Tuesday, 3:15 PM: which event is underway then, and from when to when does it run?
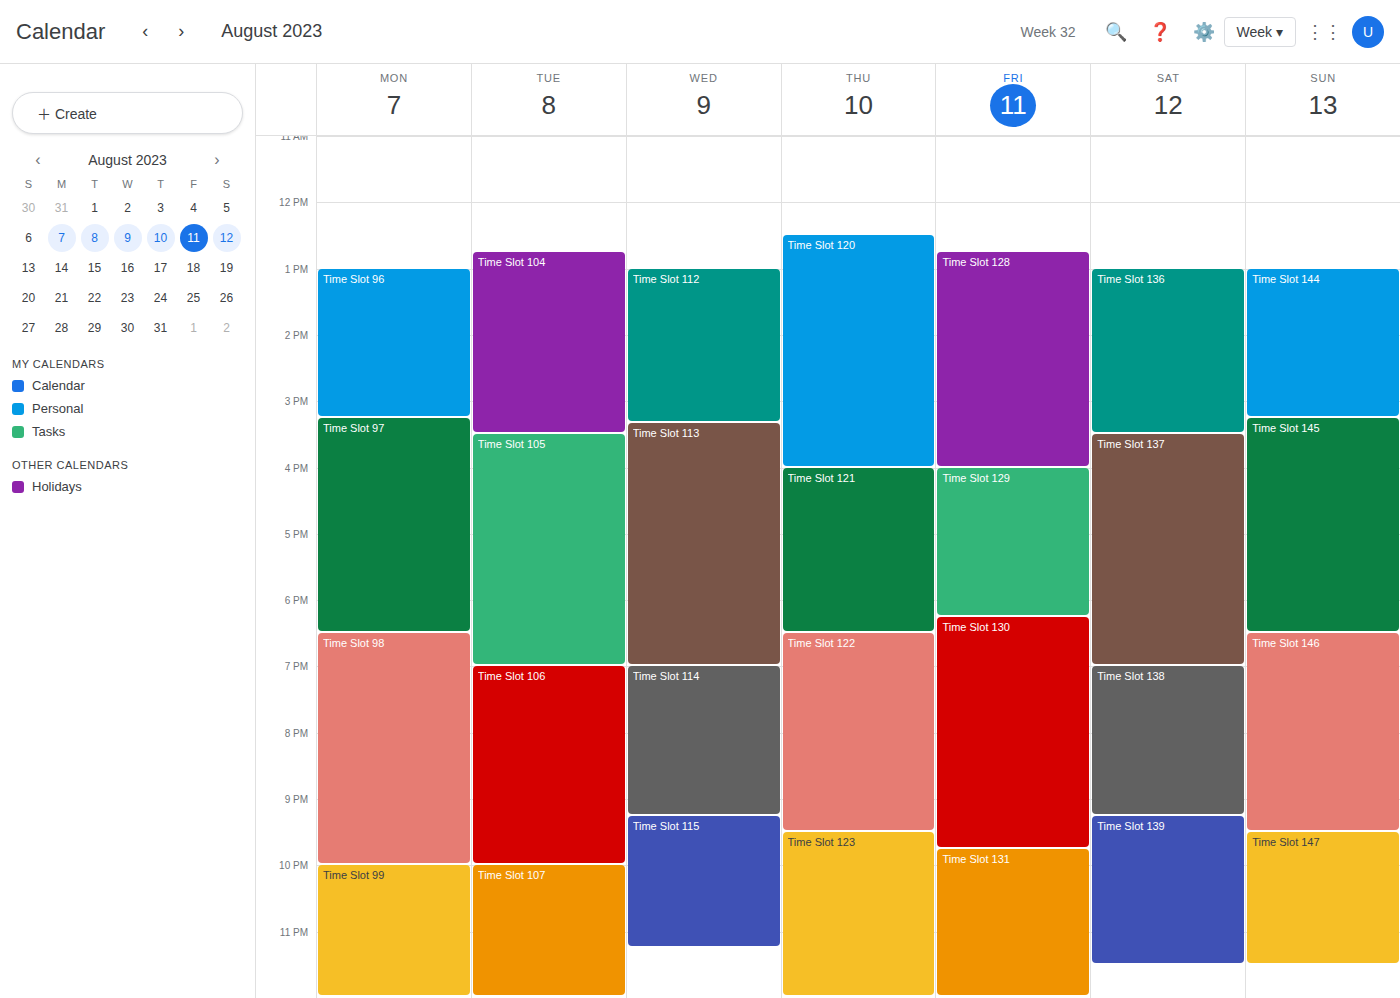
"Time Slot 104", 12:45 PM to 3:30 PM